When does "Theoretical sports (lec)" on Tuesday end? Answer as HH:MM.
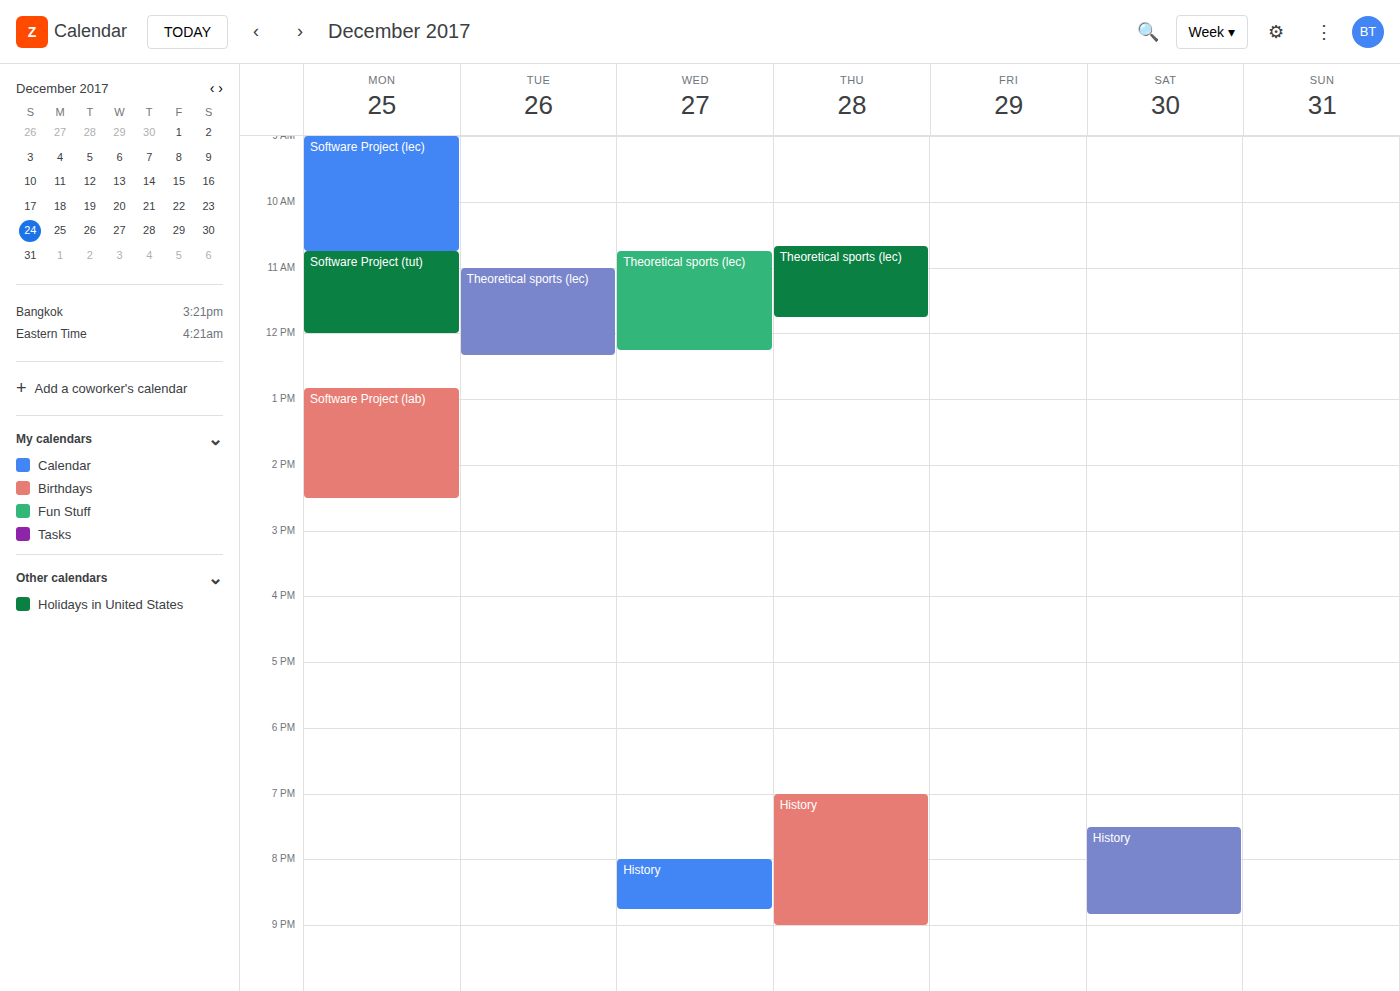
12:20